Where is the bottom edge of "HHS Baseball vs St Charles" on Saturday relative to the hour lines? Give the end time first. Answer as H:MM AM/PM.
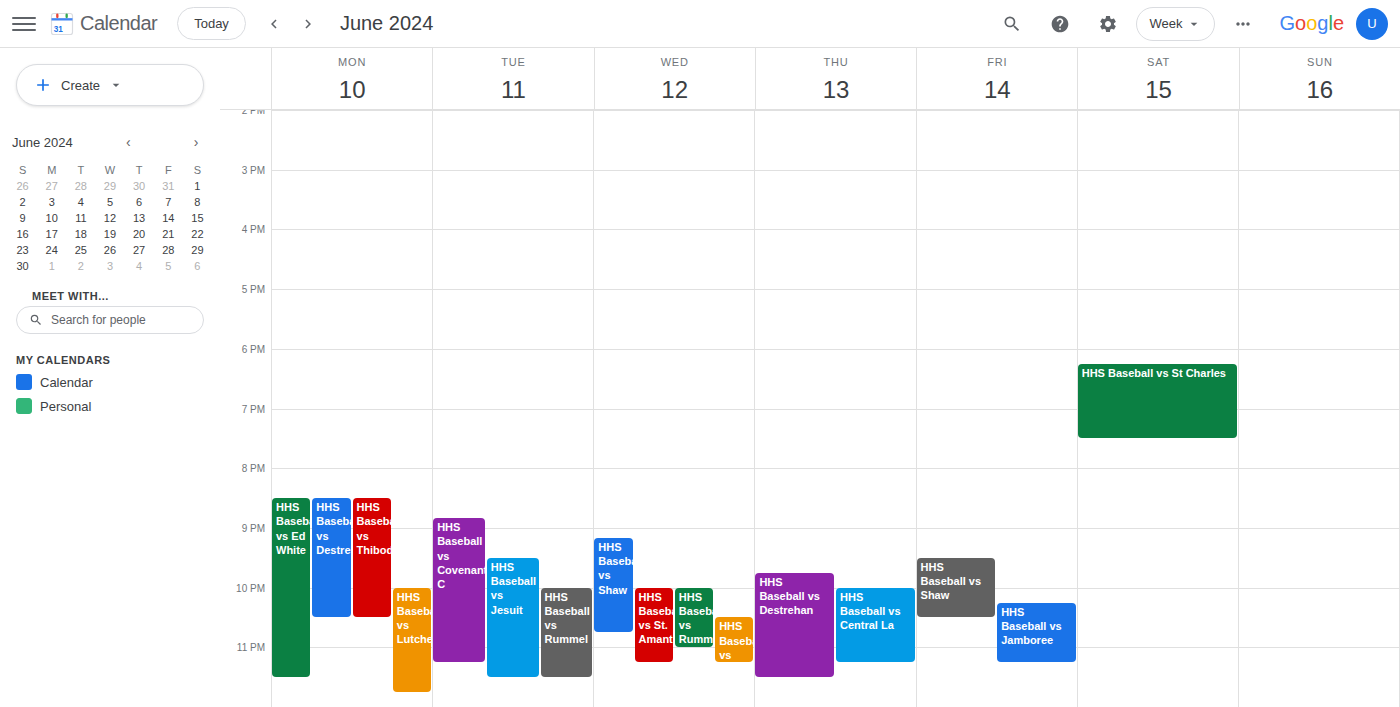
7:30 PM -- halfway between the 7 PM and 8 PM lines.